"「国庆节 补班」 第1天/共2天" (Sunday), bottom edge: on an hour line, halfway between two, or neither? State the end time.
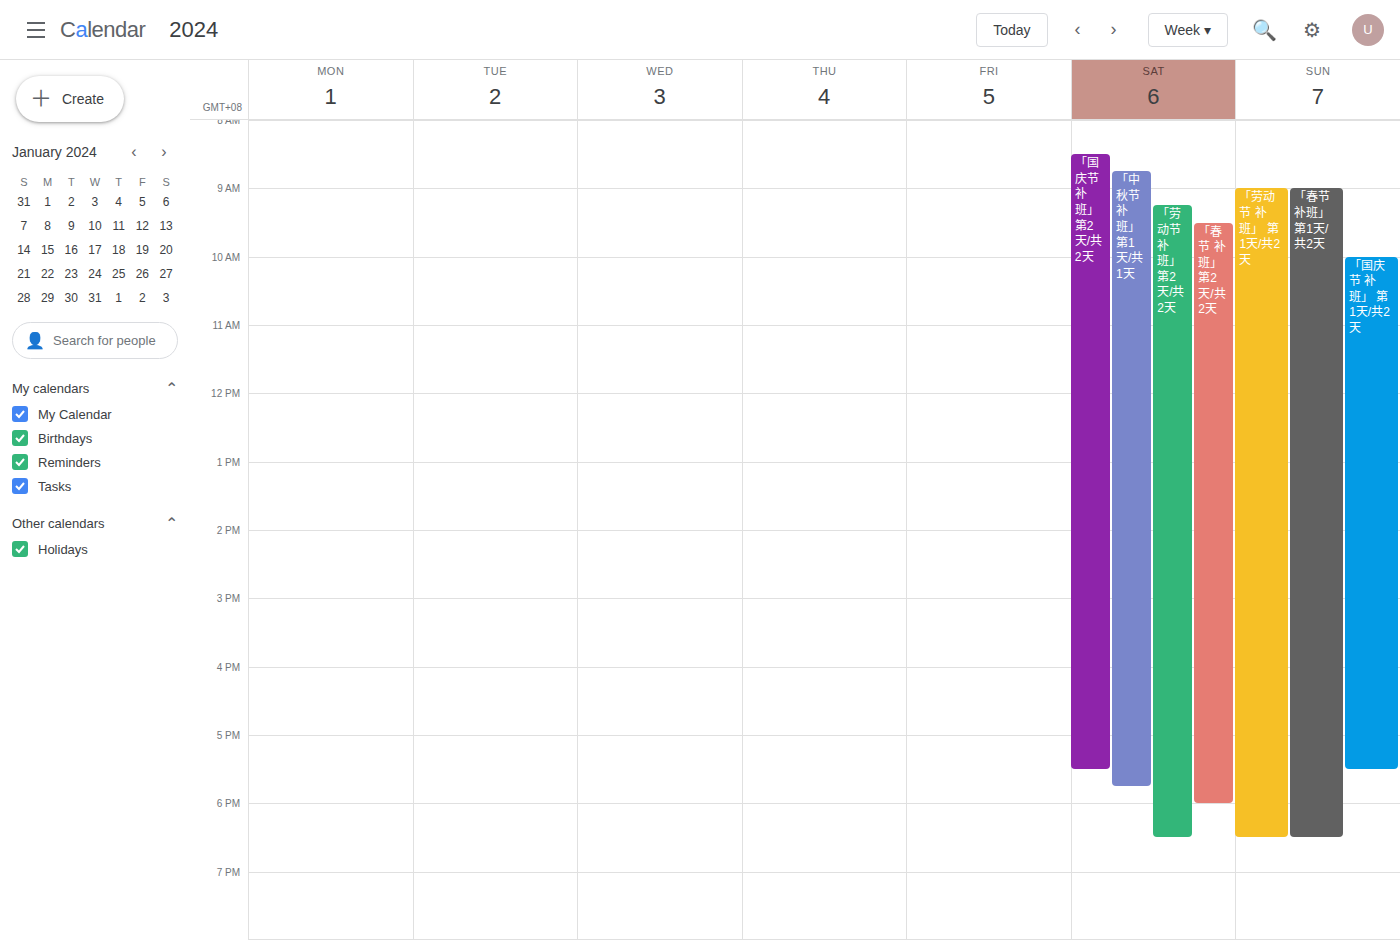
5:30 PM -- halfway between the 5 PM and 6 PM lines.